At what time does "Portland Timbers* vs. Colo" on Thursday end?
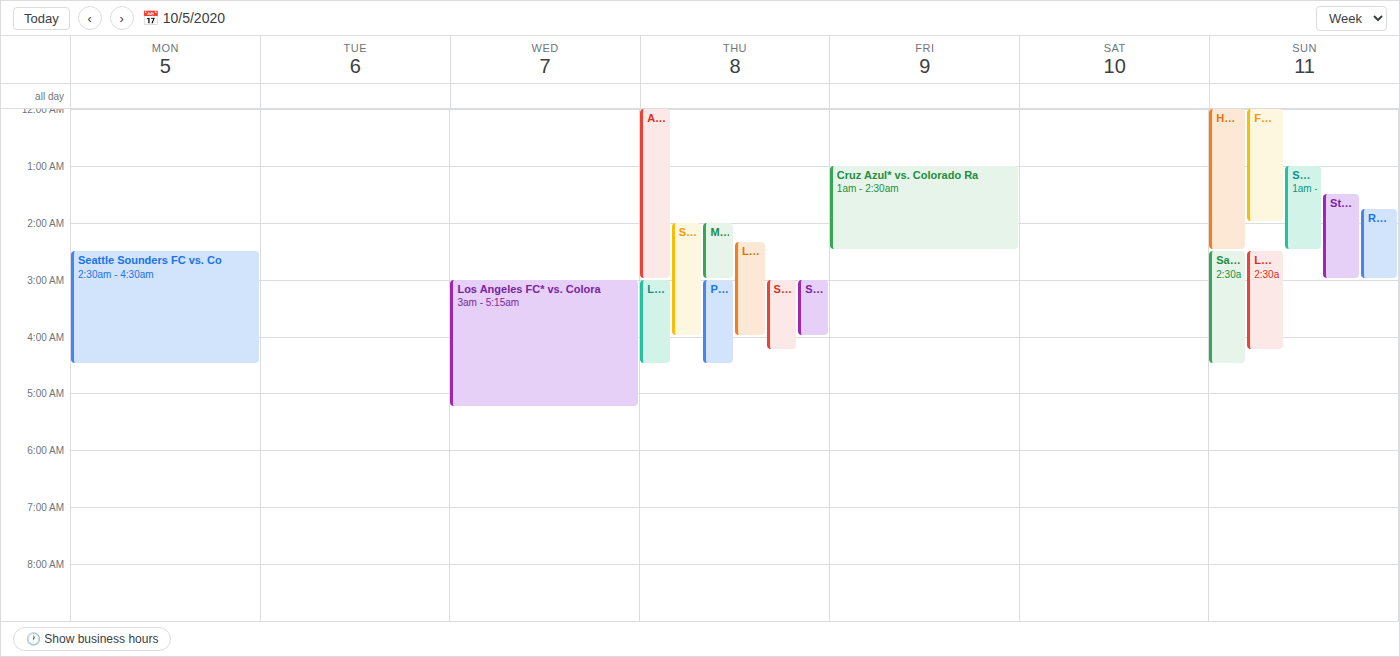
4:30 AM